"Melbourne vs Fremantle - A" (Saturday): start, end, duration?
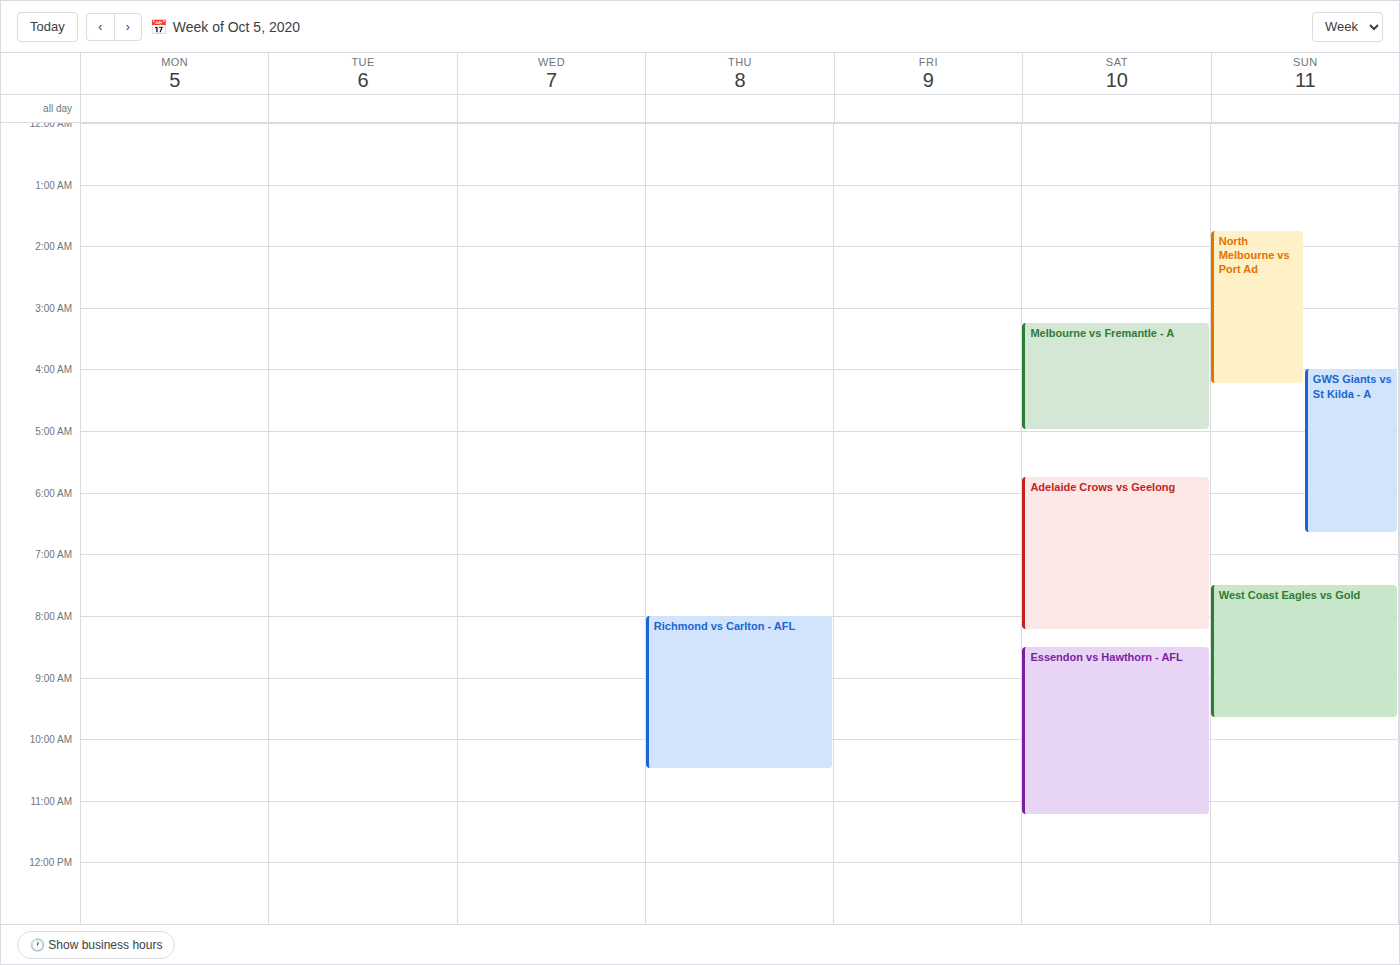
3:15 AM to 5:00 AM, 1 hour 45 minutes